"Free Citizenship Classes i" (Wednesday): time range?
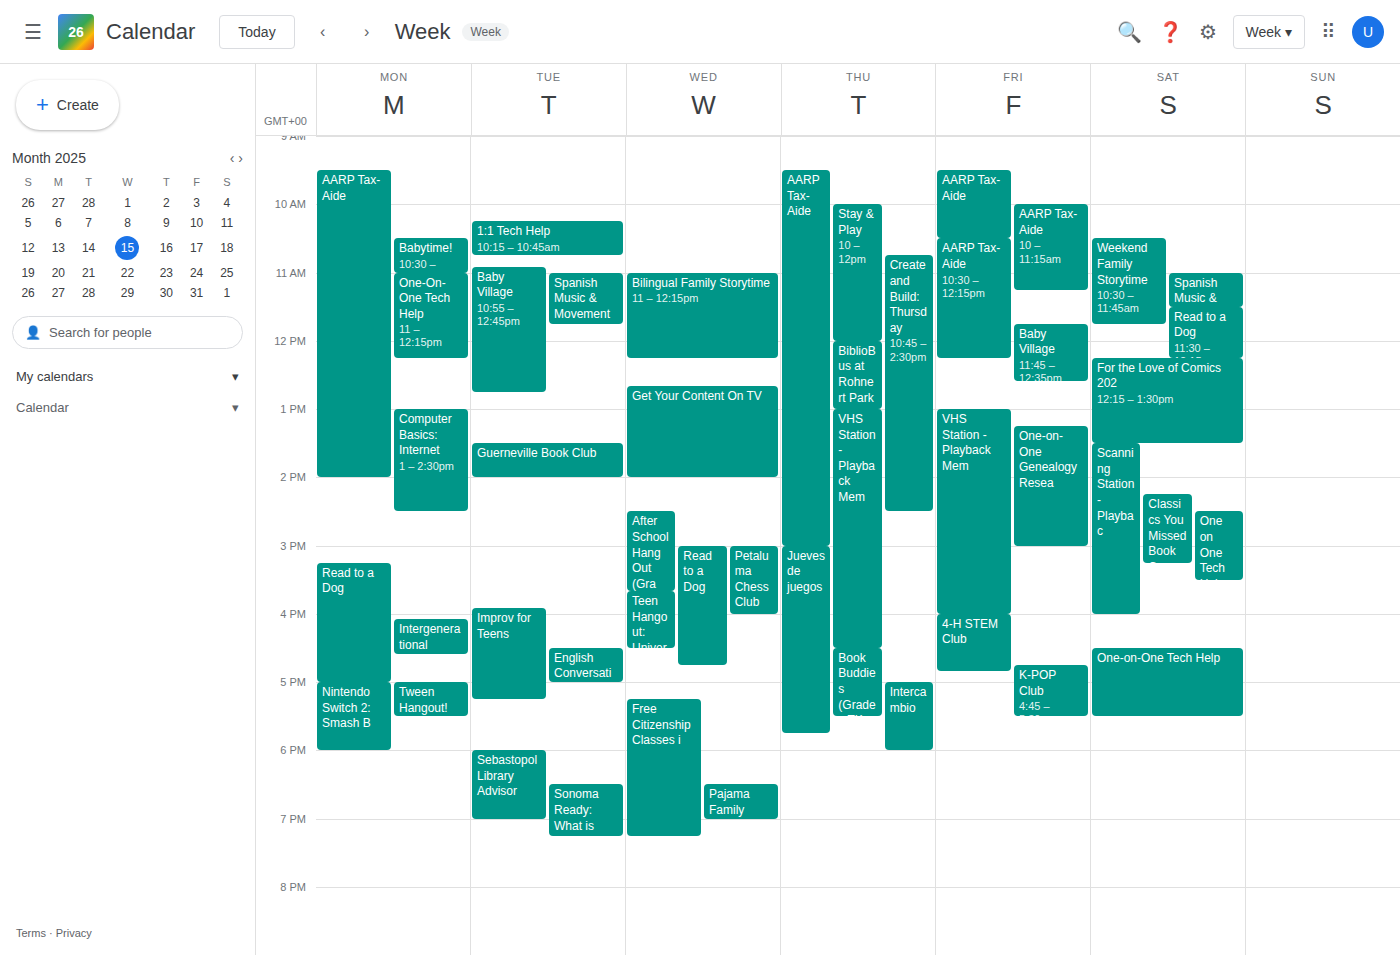
5:15 PM to 7:15 PM